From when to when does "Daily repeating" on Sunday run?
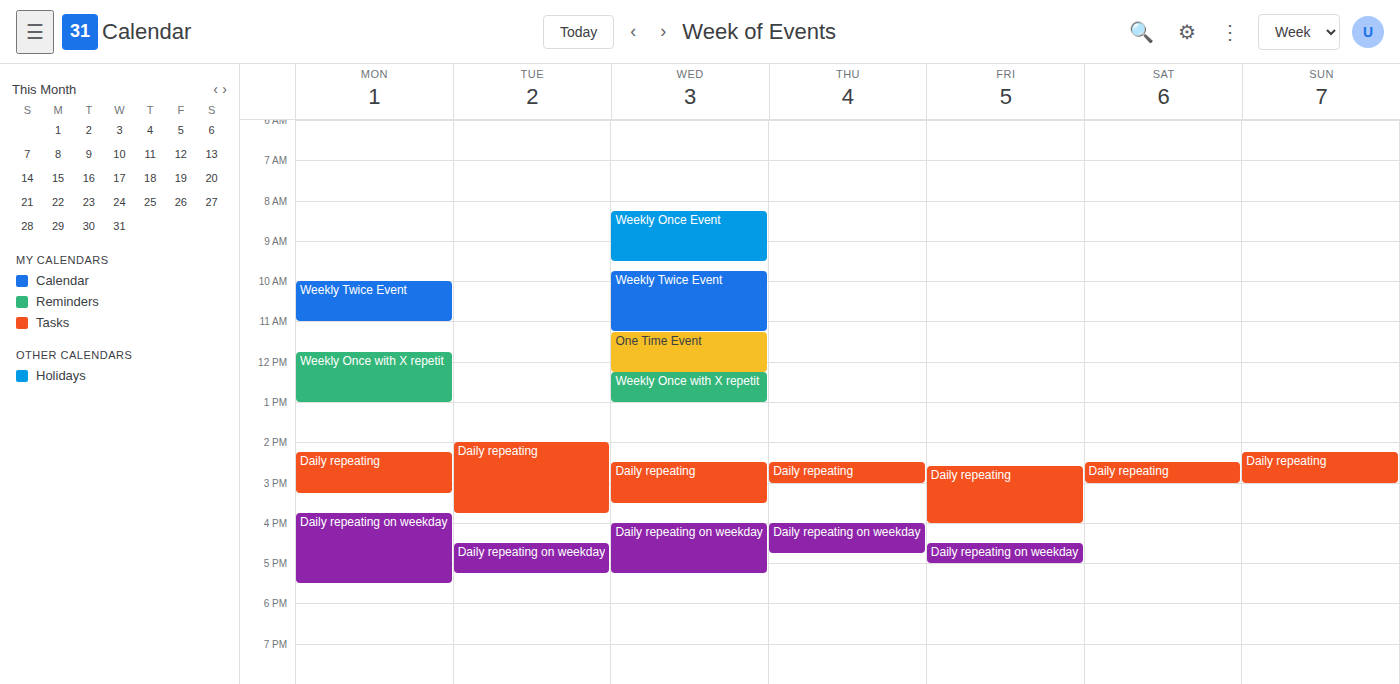
2:15 PM to 3:00 PM